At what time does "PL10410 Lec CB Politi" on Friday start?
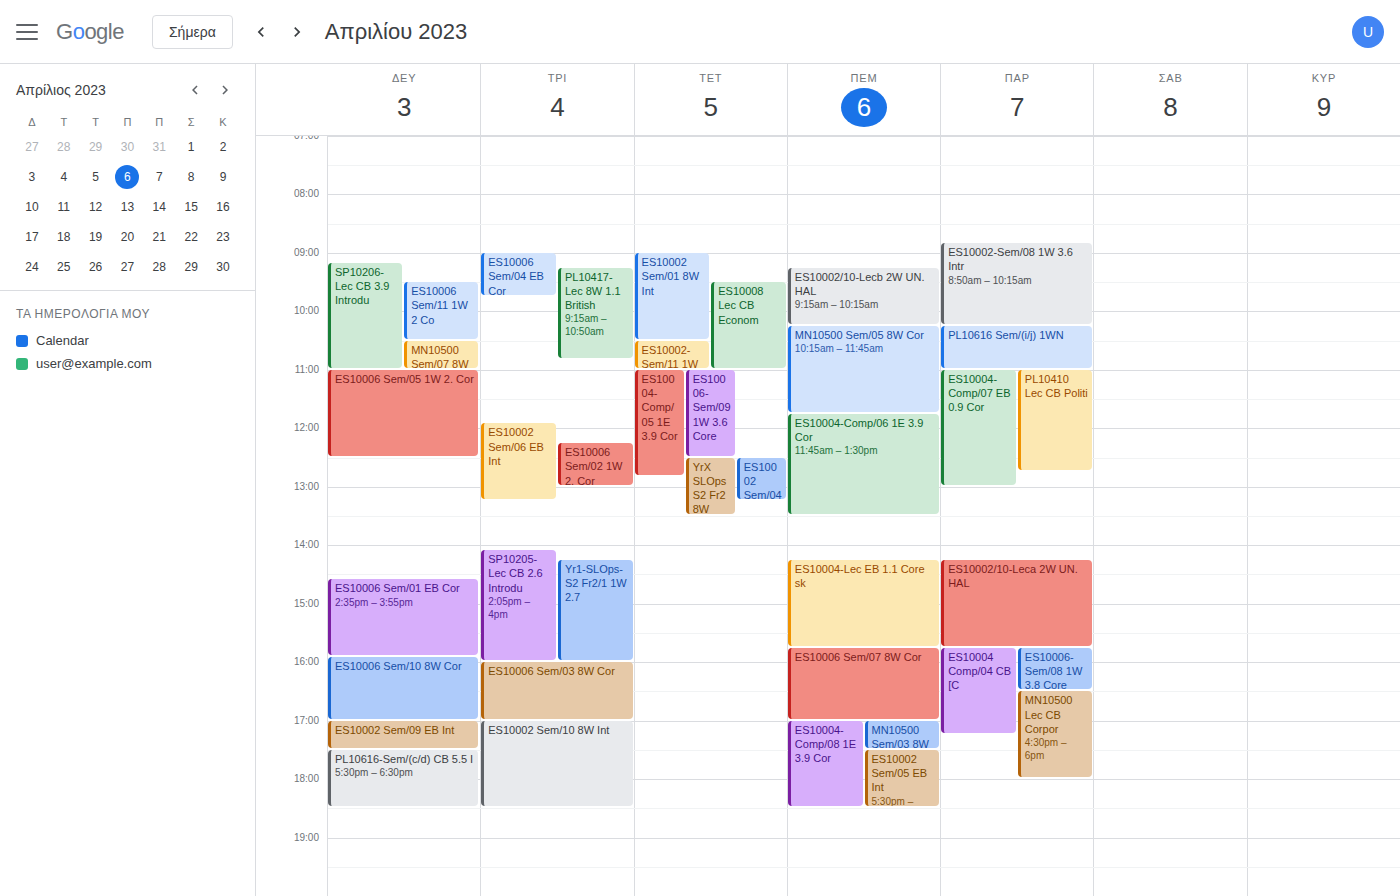
11:00 AM